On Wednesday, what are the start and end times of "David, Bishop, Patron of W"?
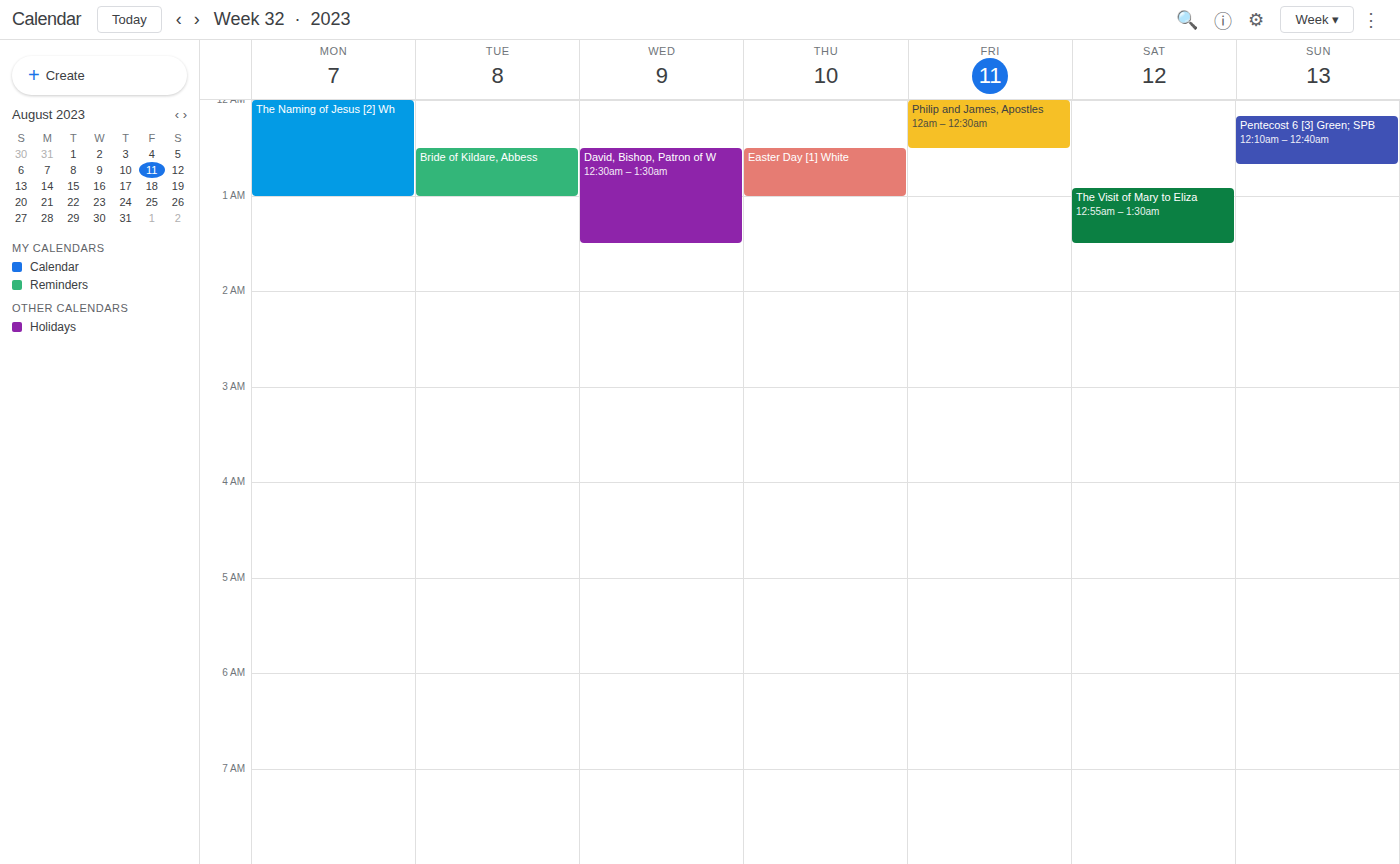
12:30 AM to 1:30 AM